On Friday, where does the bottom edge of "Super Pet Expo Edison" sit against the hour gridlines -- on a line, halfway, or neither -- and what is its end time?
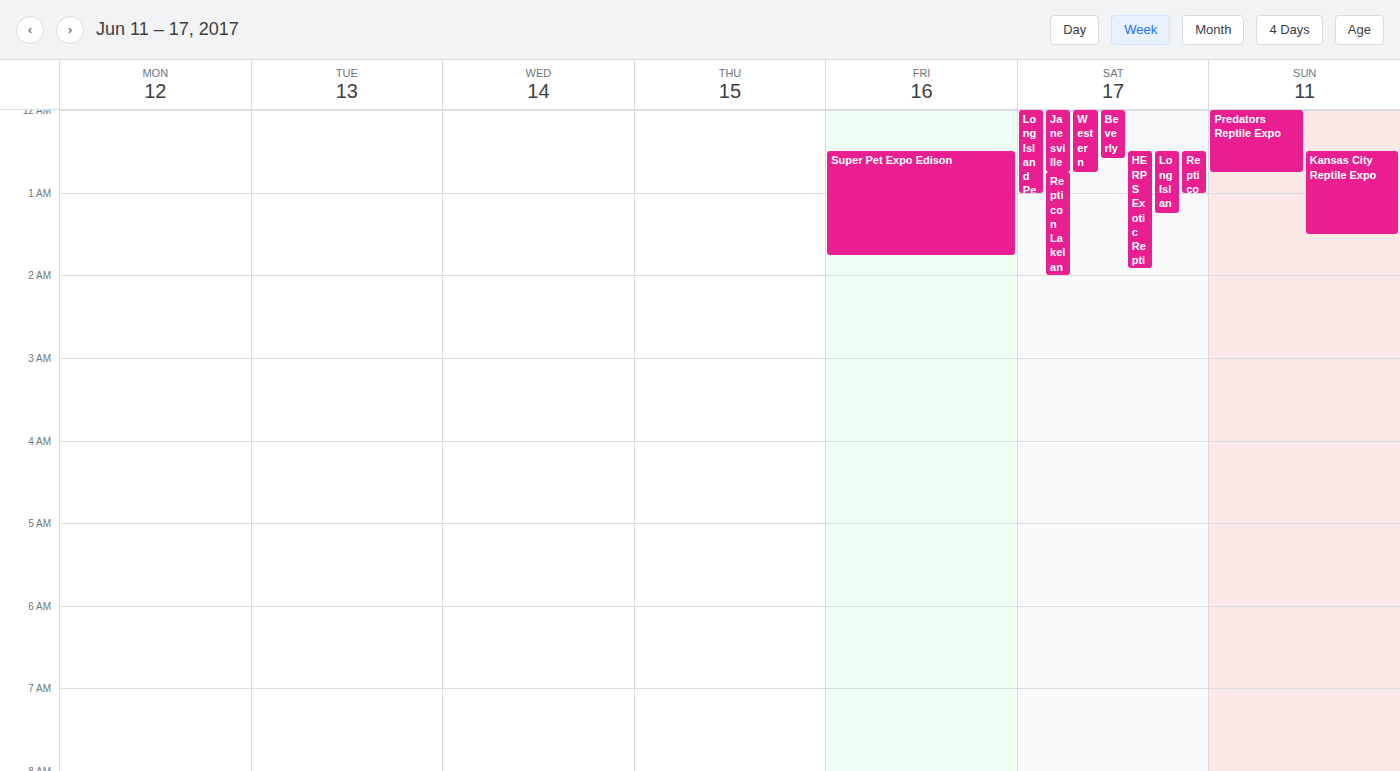
1:45 AM -- neither: three quarters of the way from the 1 AM line to the 2 AM line.